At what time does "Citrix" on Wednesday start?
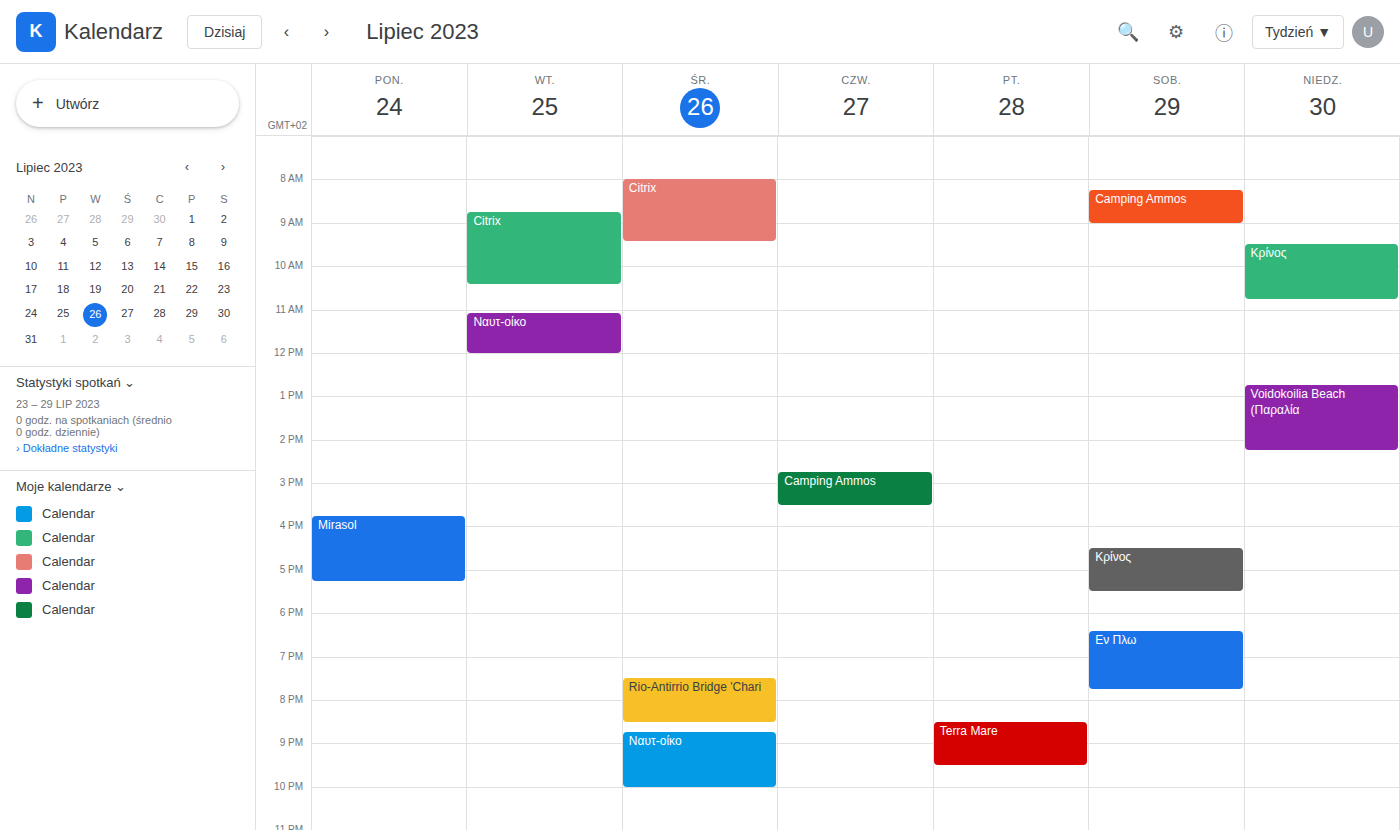
8:00 AM